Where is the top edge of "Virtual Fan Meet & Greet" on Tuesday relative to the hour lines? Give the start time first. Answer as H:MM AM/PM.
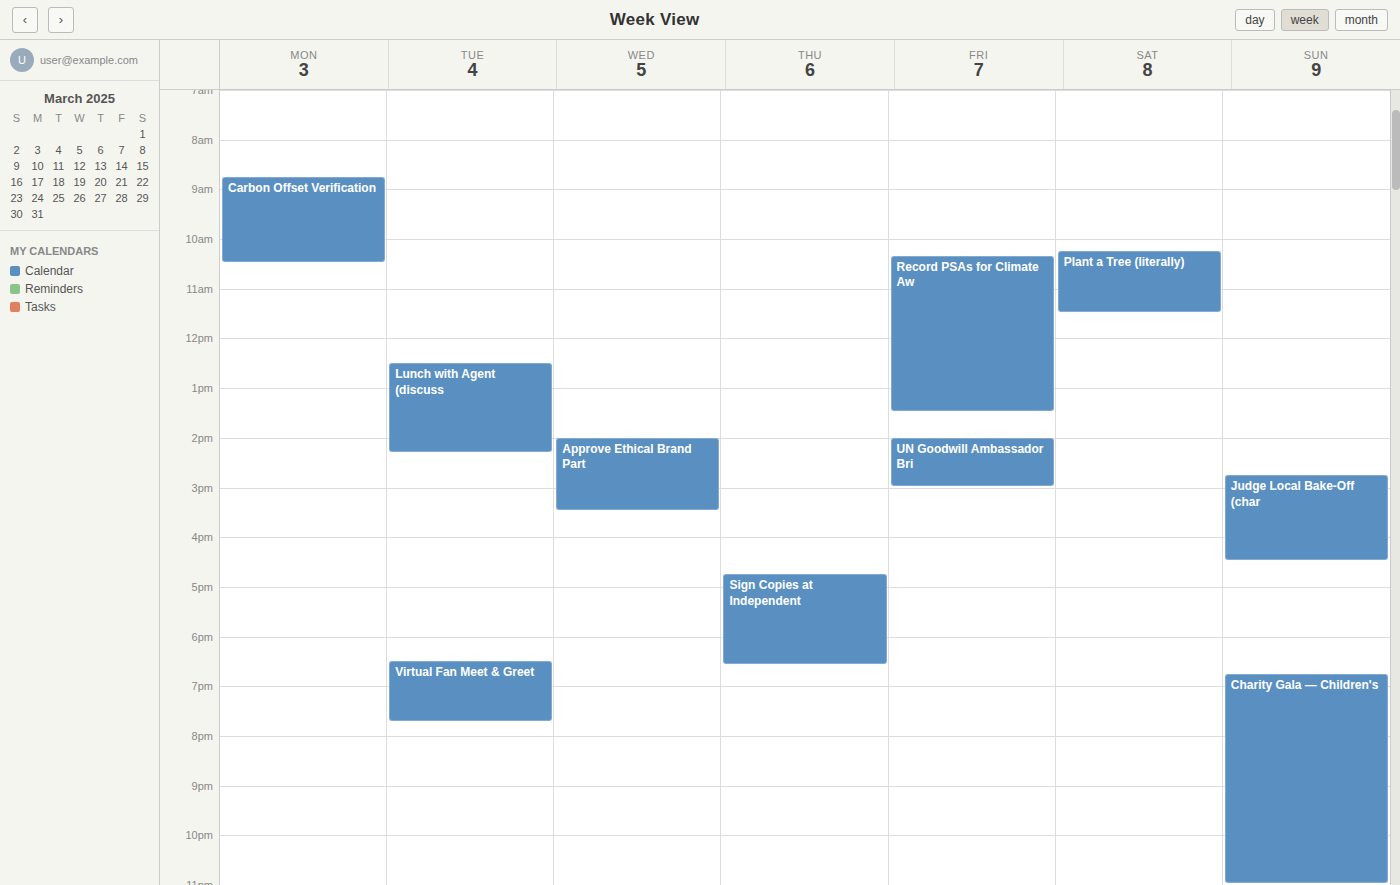
6:30 PM -- halfway between the 6 PM and 7 PM lines.